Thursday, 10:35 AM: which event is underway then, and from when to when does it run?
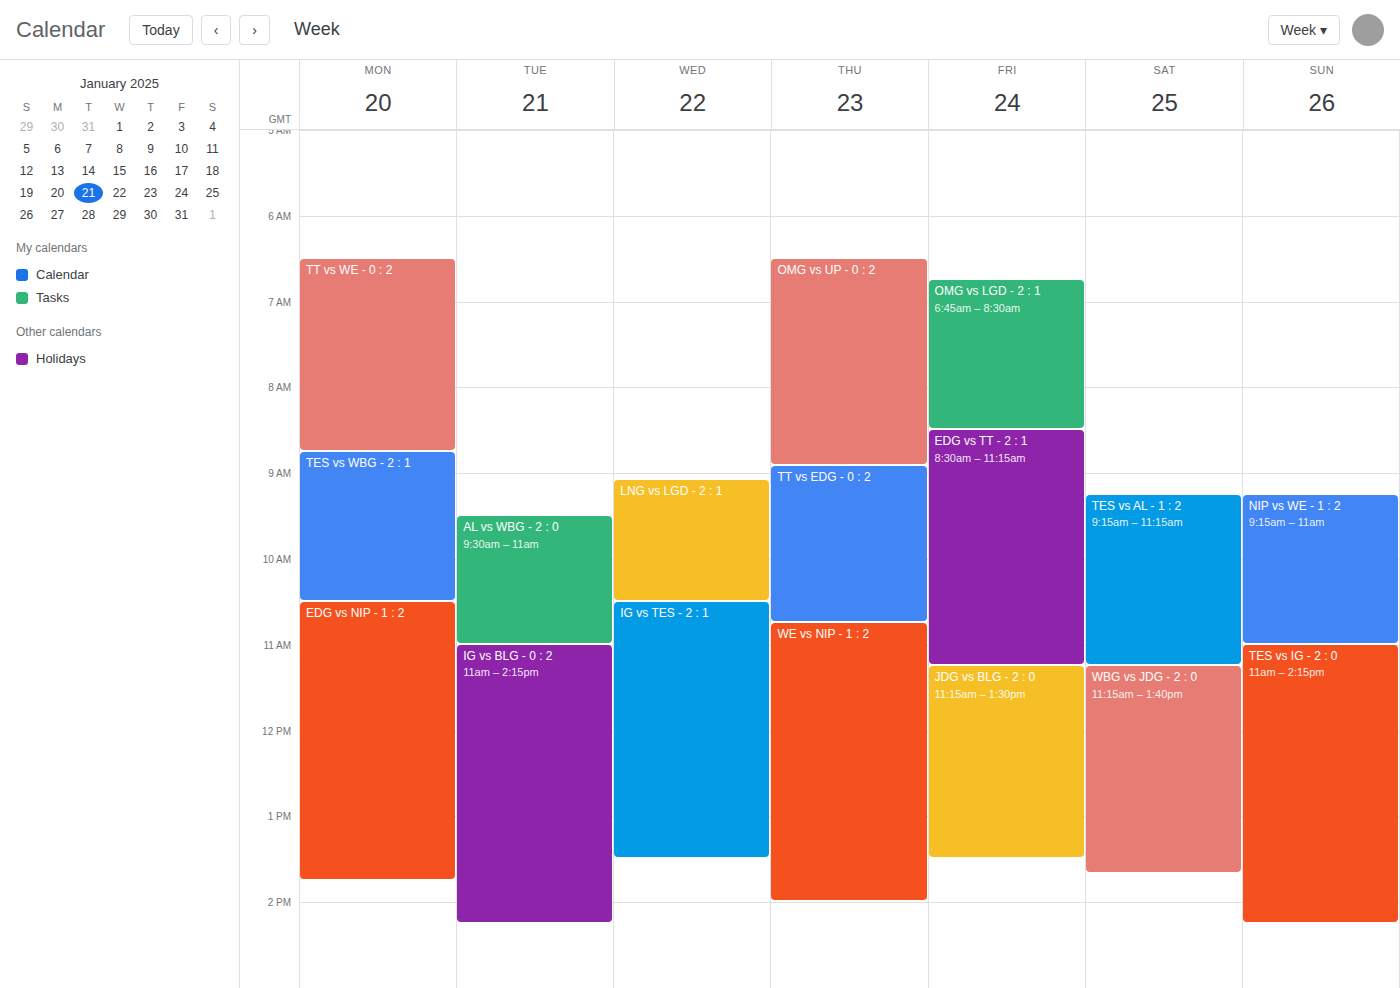
"TT vs EDG - 0 : 2", 8:55 AM to 10:45 AM